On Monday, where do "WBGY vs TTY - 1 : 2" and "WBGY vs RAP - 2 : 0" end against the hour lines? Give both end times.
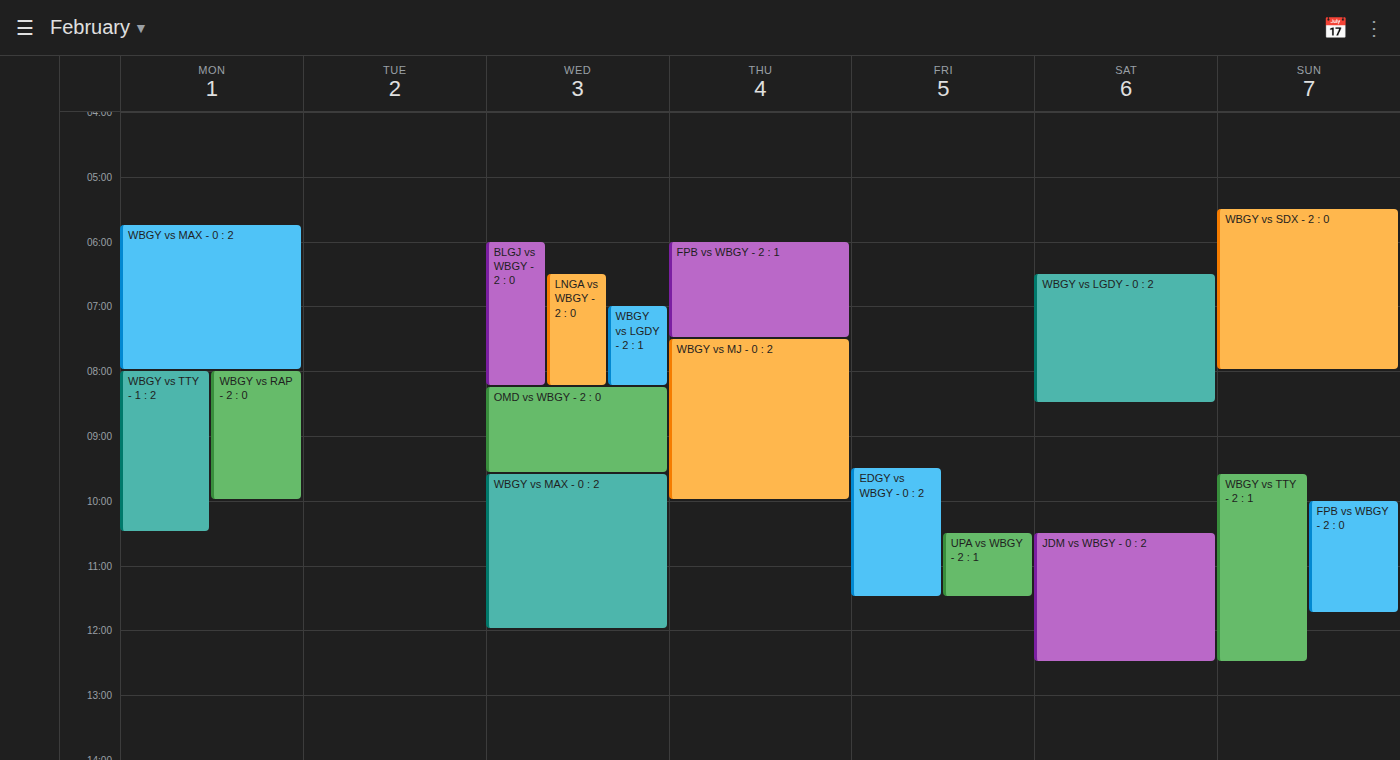
"WBGY vs TTY - 1 : 2": 10:30 AM, halfway between the 10 AM and 11 AM lines. "WBGY vs RAP - 2 : 0": 10:00 AM, exactly on the 10 AM line.